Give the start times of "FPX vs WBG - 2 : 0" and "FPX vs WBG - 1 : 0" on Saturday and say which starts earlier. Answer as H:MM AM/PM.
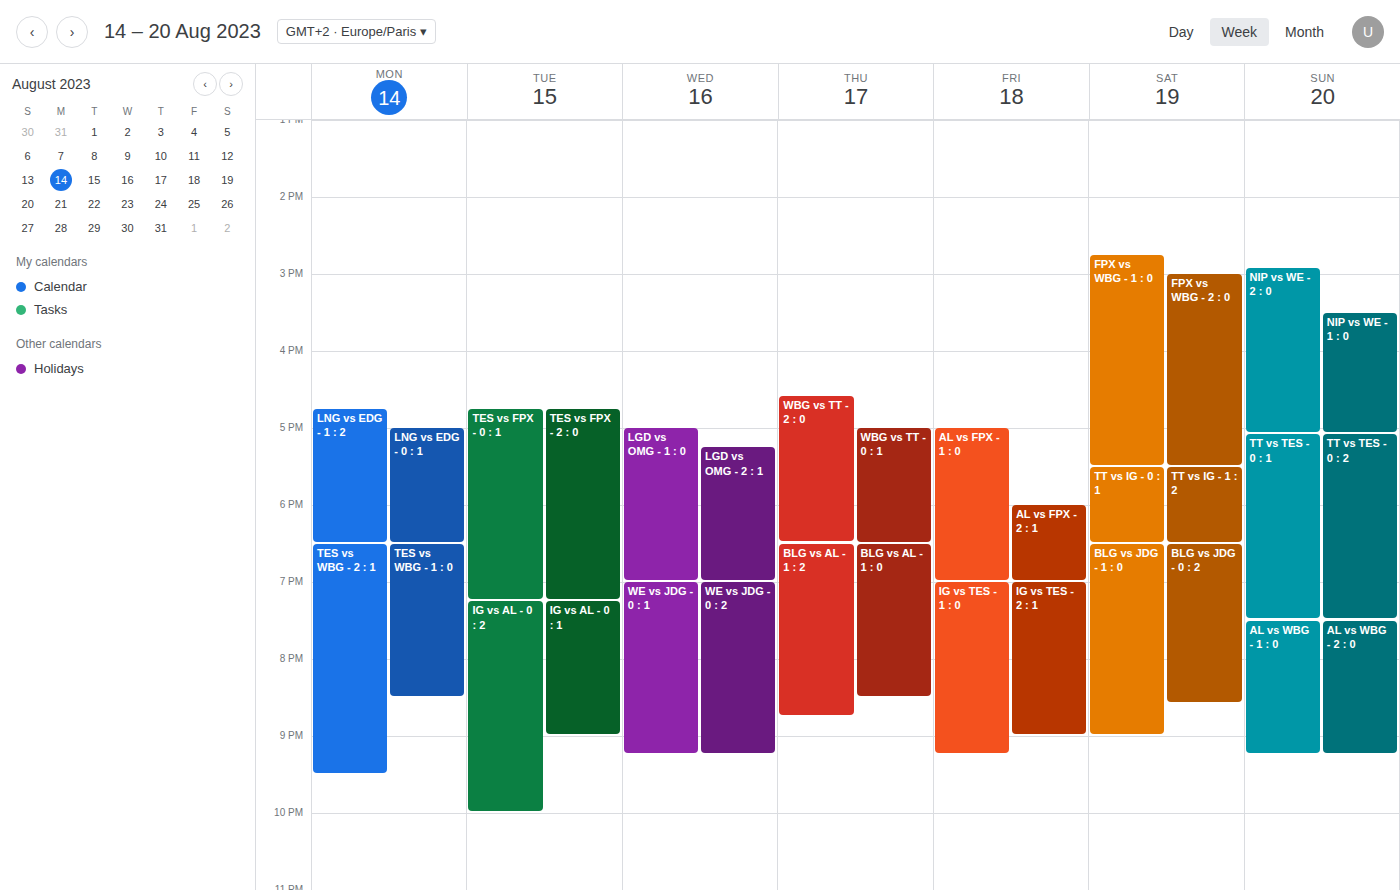
"FPX vs WBG - 1 : 0" 2:45 PM; "FPX vs WBG - 2 : 0" 3:00 PM.